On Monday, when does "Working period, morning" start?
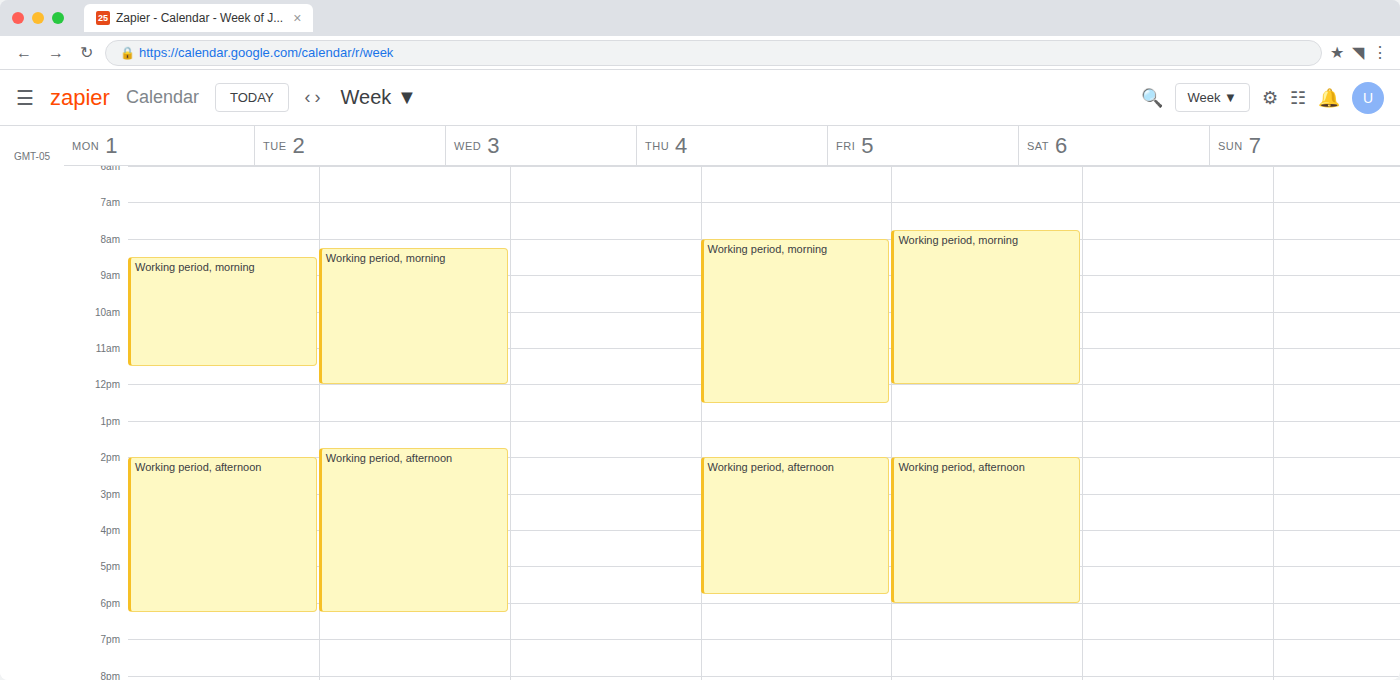
8:30 AM